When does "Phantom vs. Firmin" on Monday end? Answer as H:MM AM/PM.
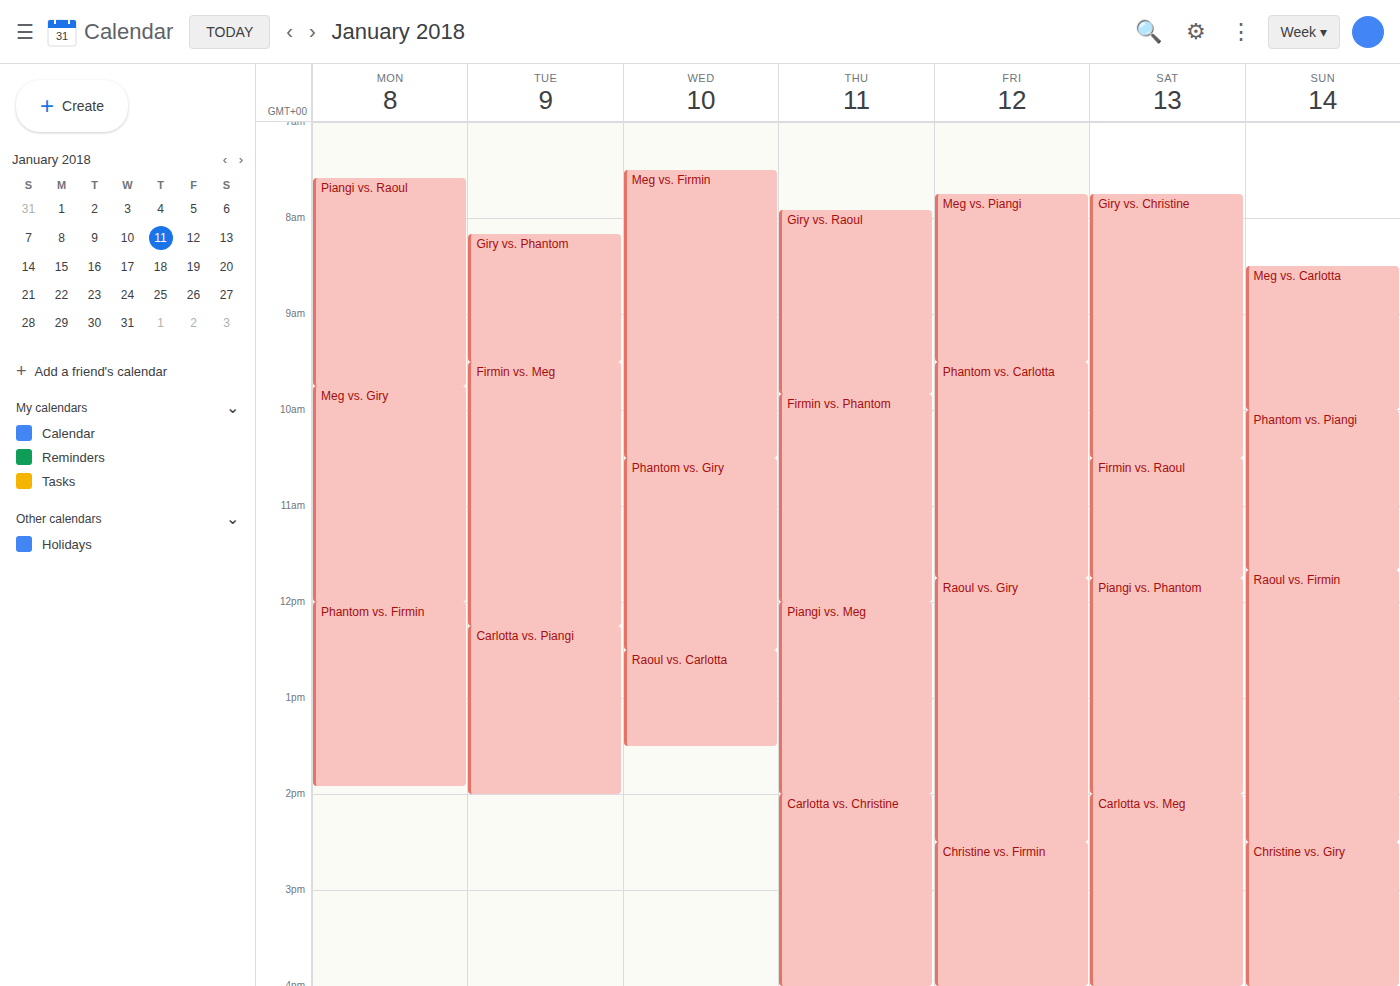
1:55 PM